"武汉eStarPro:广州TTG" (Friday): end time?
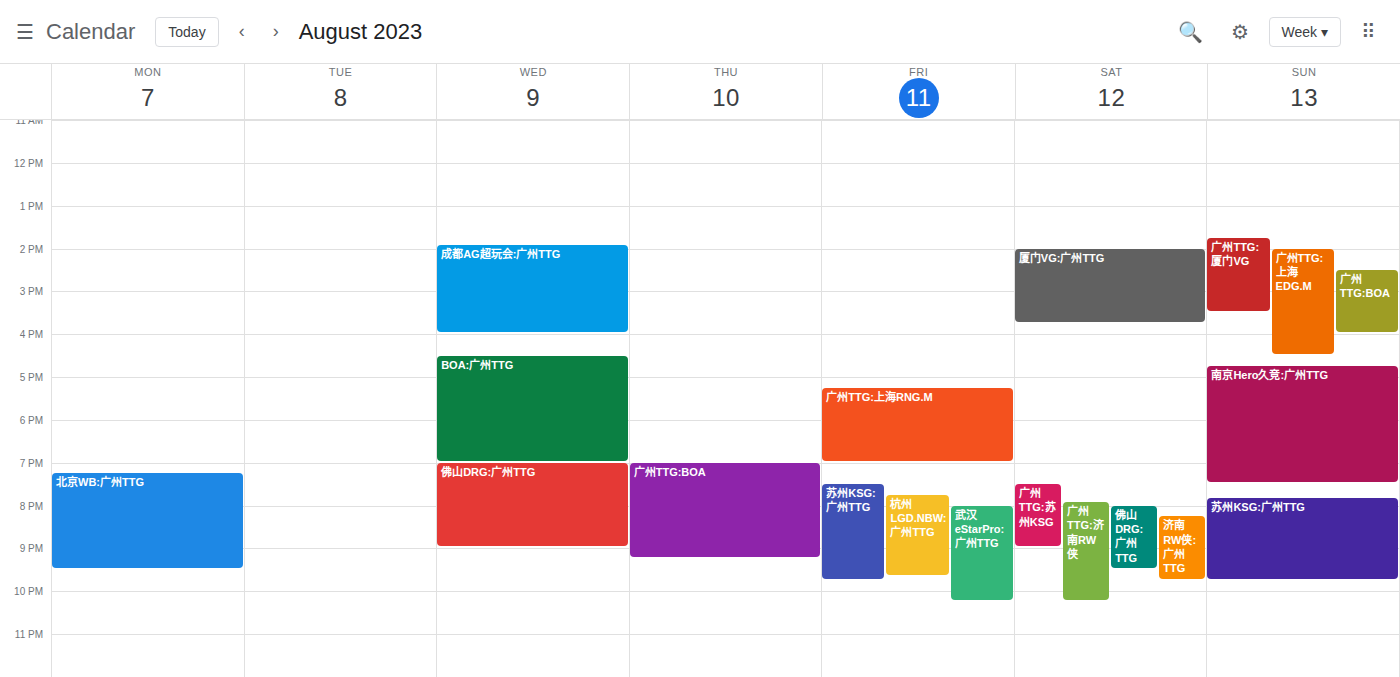
10:15 PM